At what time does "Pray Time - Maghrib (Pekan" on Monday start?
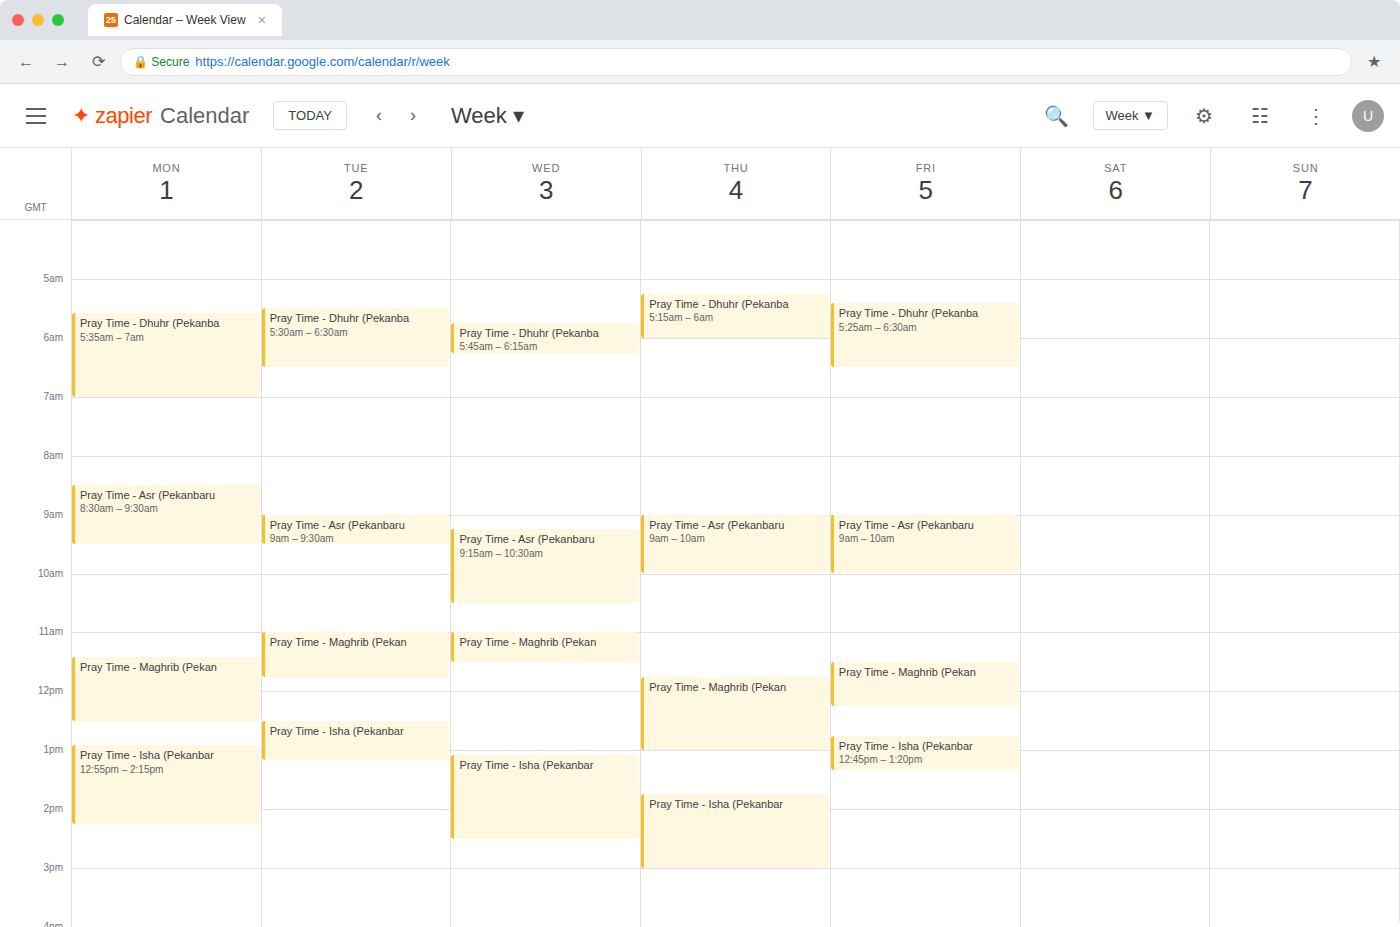
11:25 AM